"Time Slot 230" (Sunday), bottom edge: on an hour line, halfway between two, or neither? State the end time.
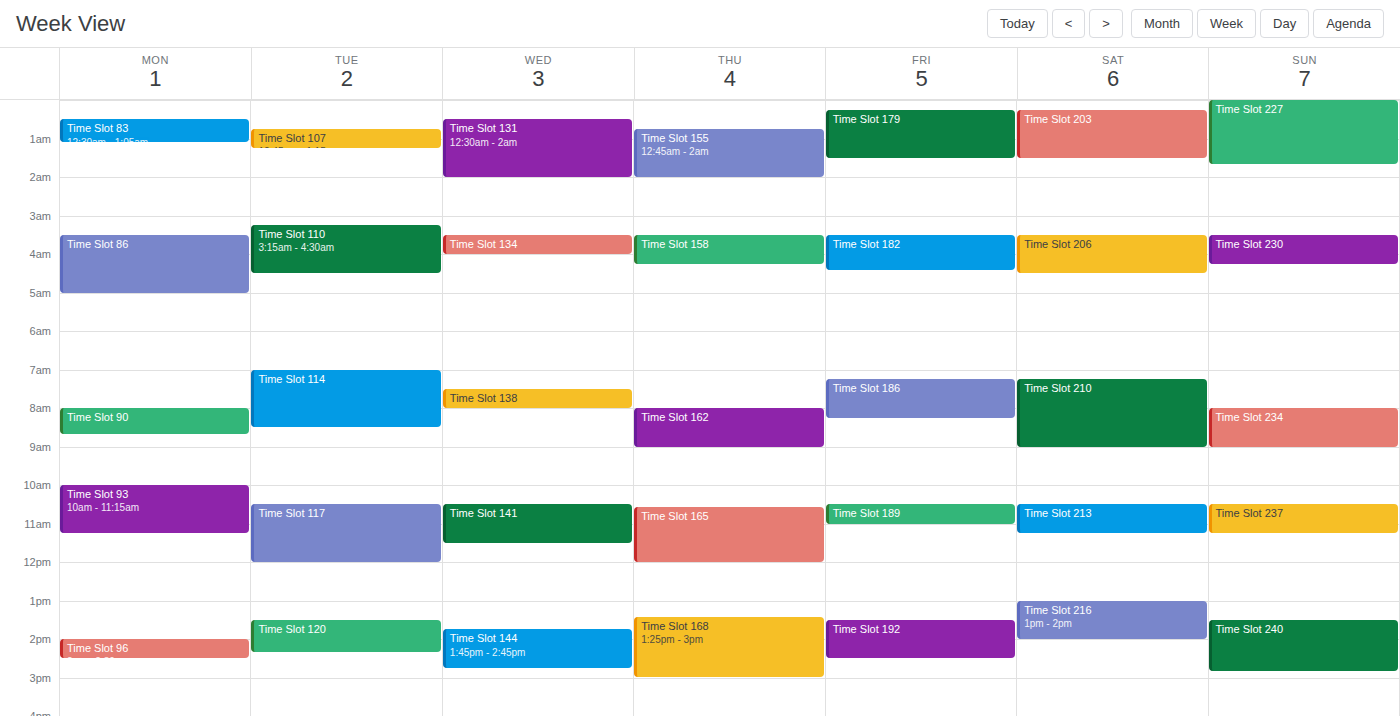
4:15 AM -- neither: a quarter of the way from the 4 AM line to the 5 AM line.